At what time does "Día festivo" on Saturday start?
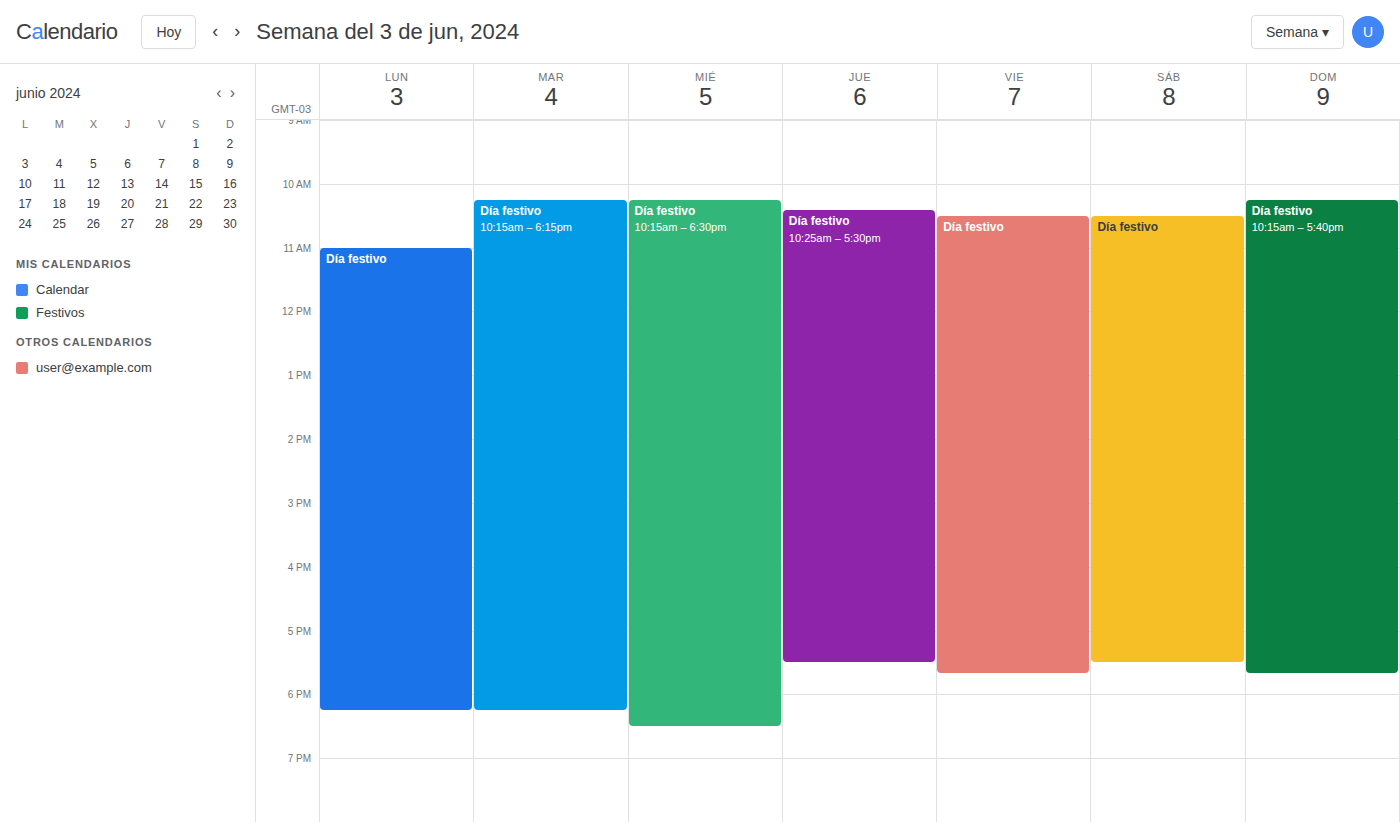
10:30 AM